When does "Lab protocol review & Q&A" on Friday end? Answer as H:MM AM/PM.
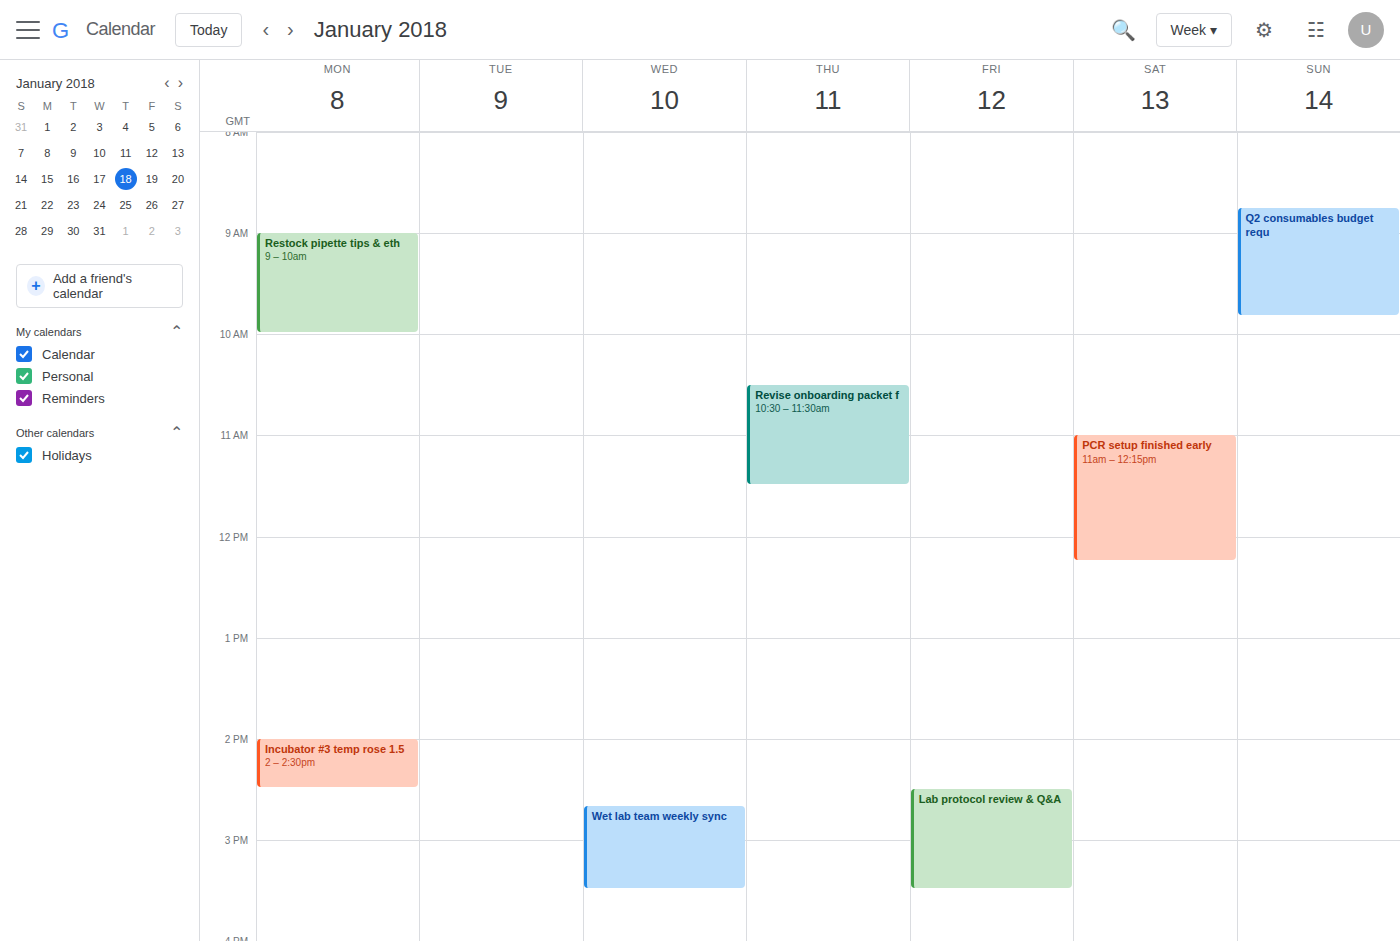
3:30 PM